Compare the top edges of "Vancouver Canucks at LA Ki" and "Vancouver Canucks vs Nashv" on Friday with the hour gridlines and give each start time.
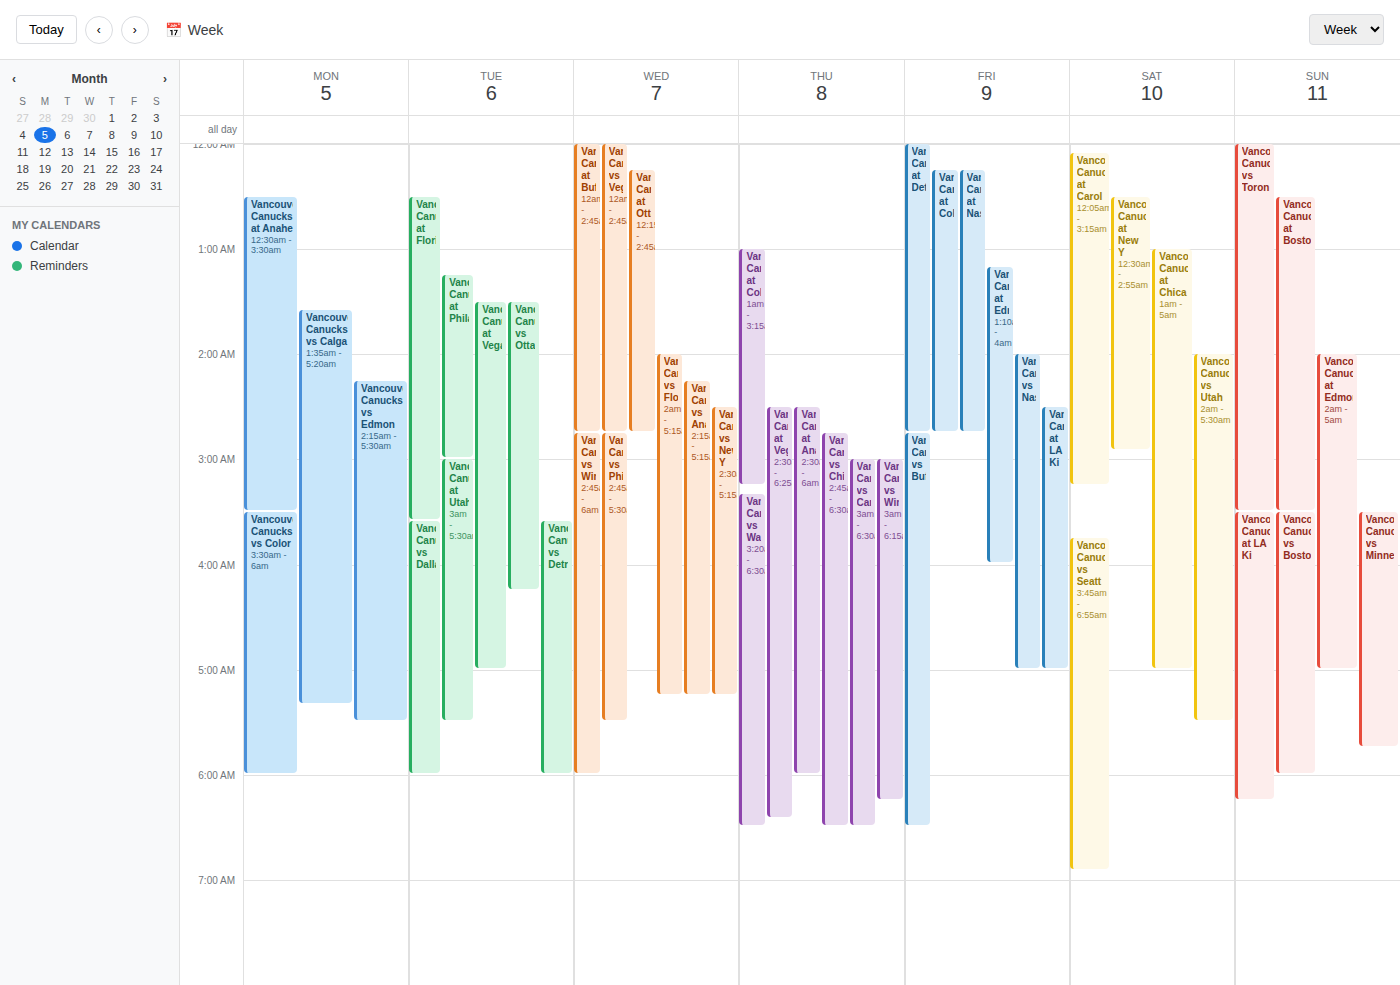
"Vancouver Canucks at LA Ki": 02:30, halfway between the 02:00 and 03:00 lines. "Vancouver Canucks vs Nashv": 02:00, exactly on the 02:00 line.